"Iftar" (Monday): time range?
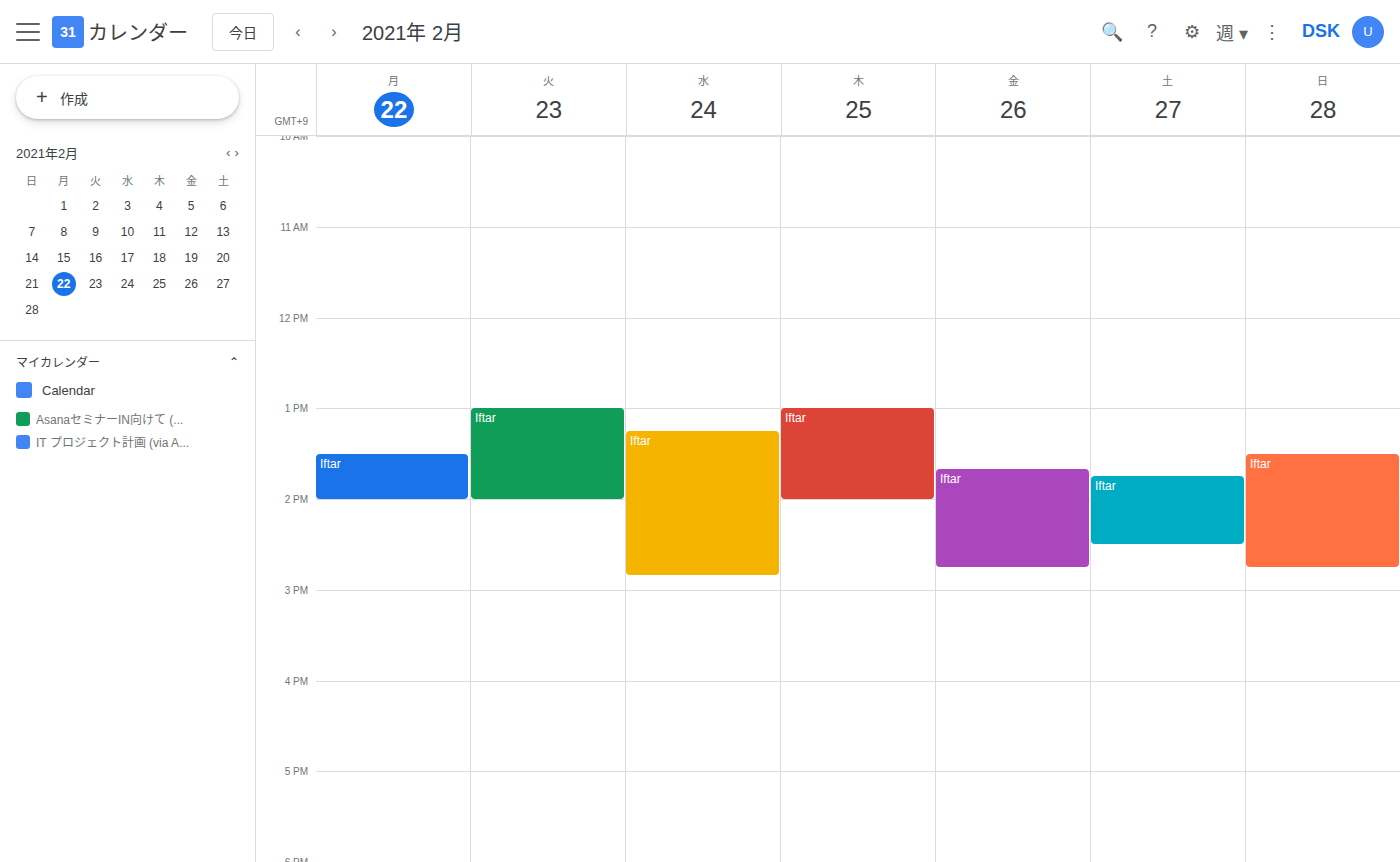
1:30 PM to 2:00 PM